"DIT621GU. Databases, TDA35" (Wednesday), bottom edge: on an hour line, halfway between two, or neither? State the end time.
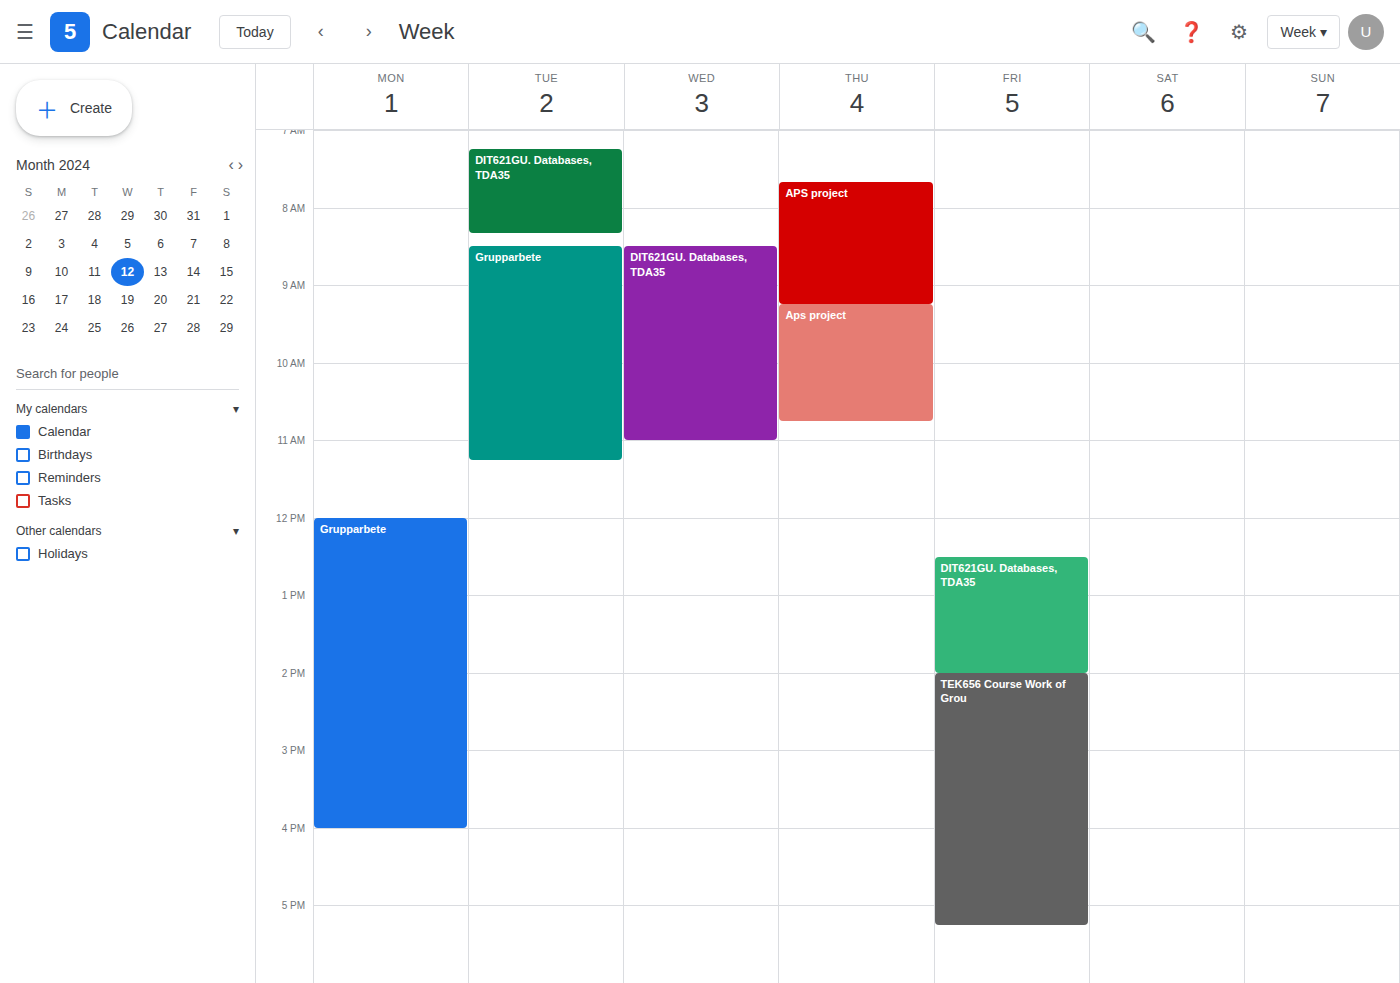
11:00 AM -- exactly on the 11 AM line.